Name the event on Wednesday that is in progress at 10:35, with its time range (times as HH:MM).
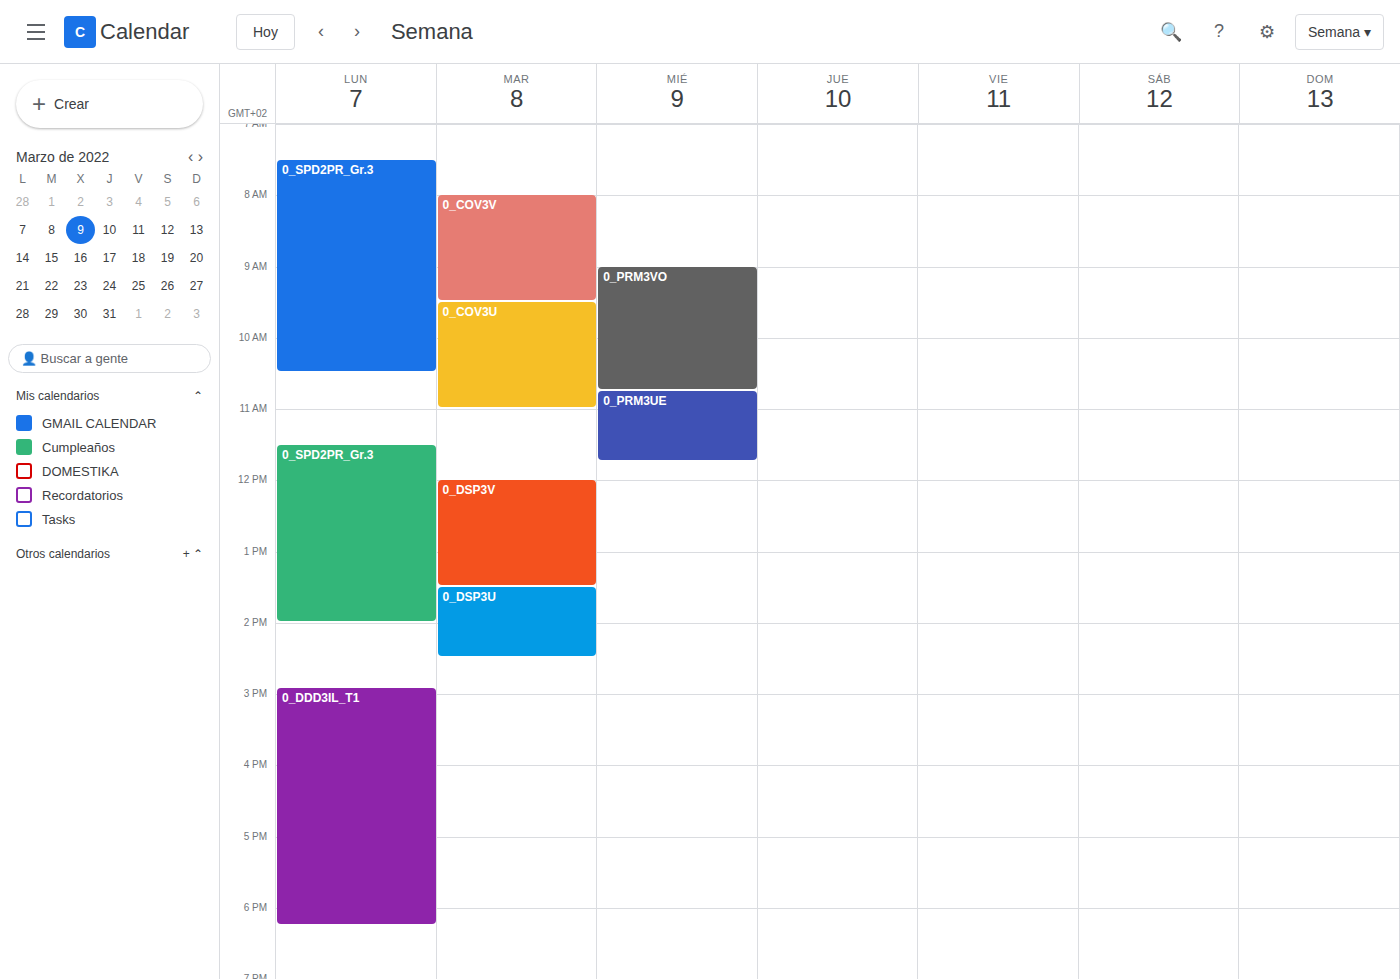
"0_PRM3VO", 09:00 to 10:45